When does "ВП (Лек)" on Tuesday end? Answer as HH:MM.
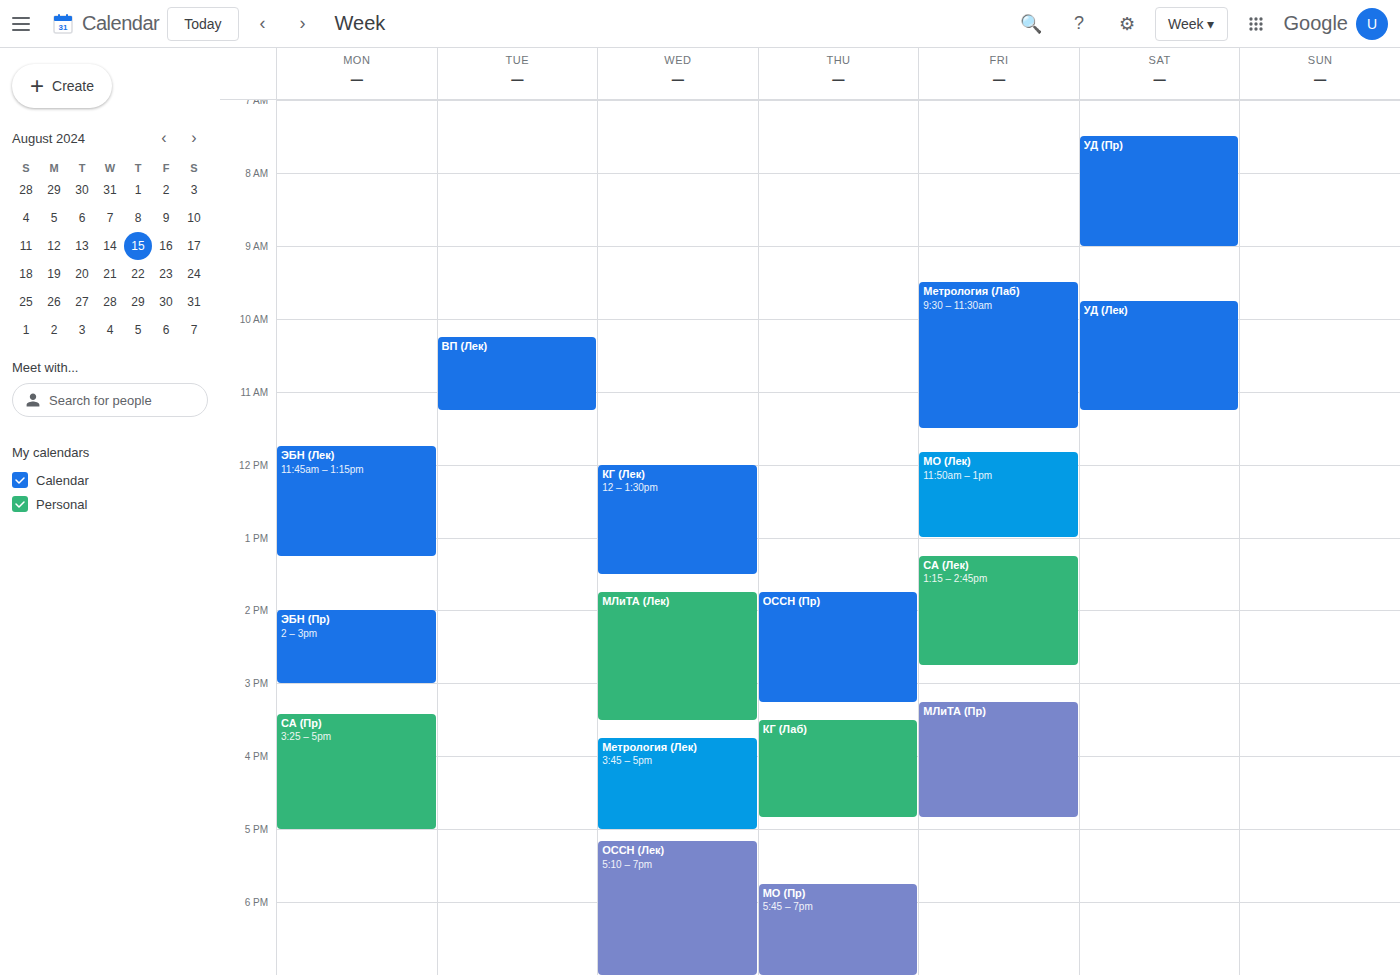
11:15